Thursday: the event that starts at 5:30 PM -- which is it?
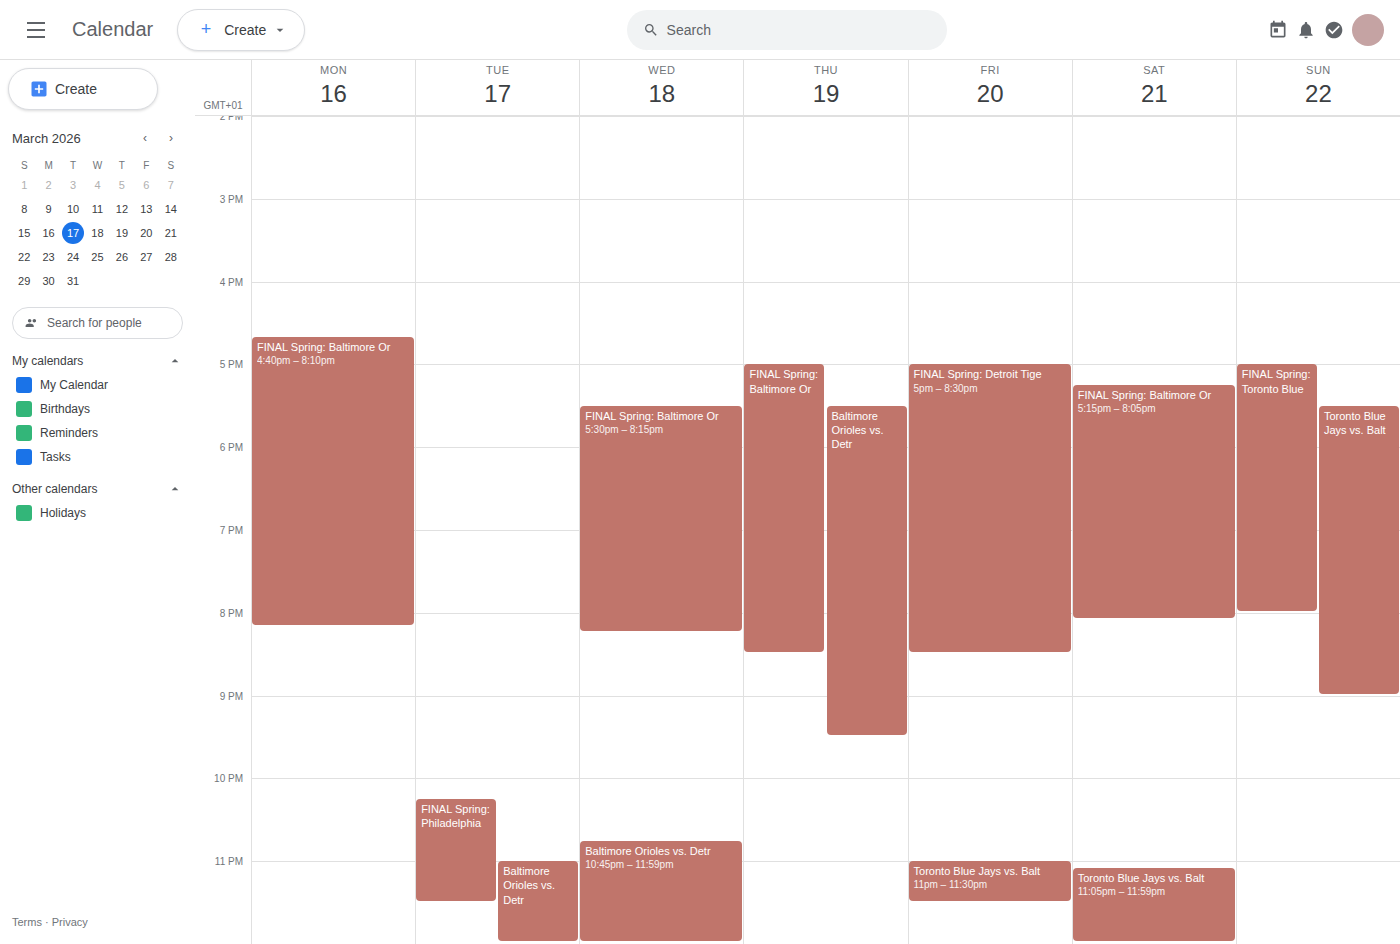
"Baltimore Orioles vs. Detr"